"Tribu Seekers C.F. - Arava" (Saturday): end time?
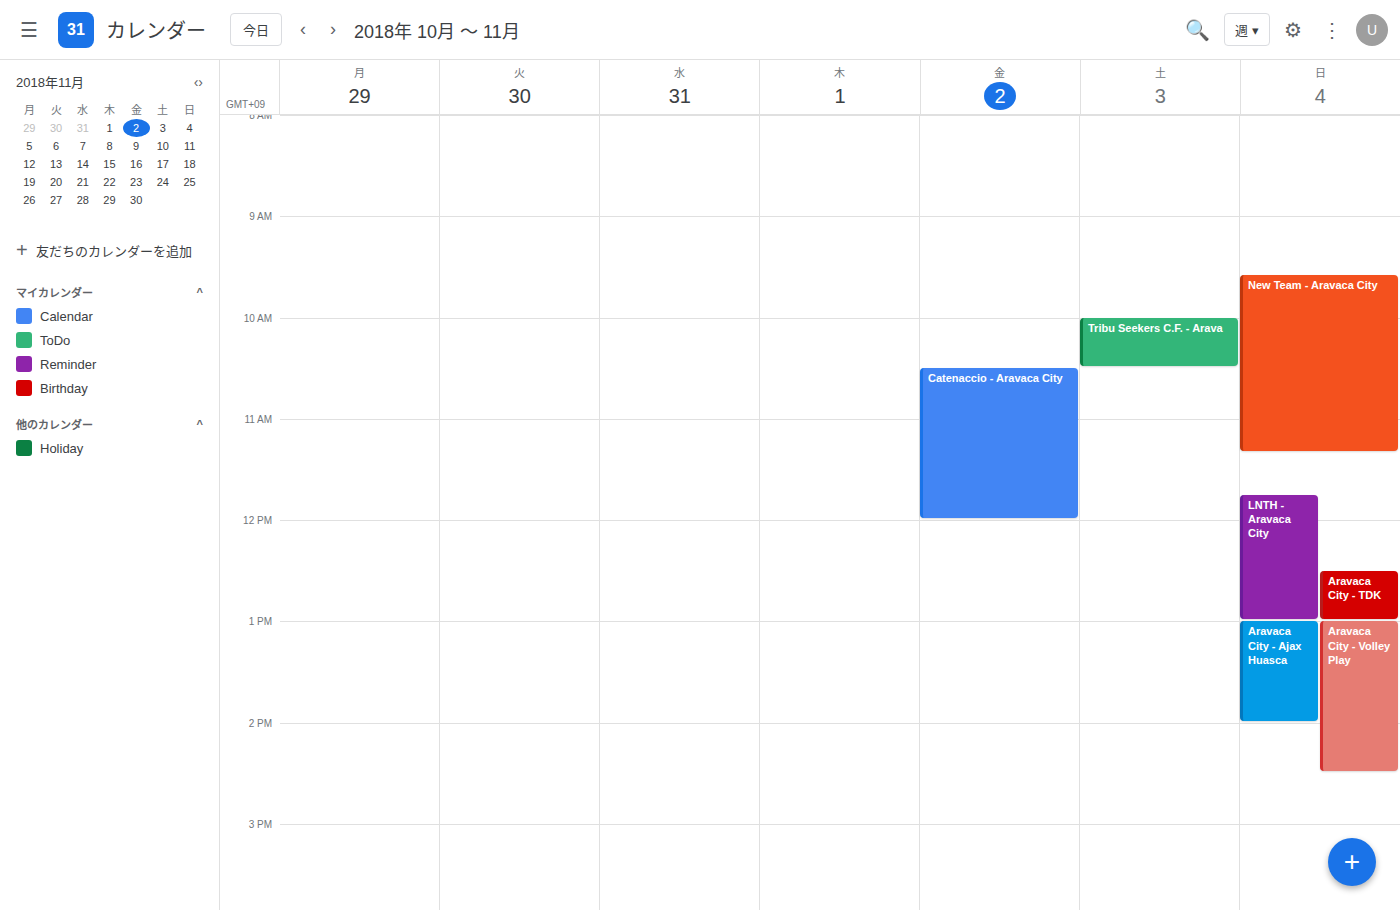
10:30 AM